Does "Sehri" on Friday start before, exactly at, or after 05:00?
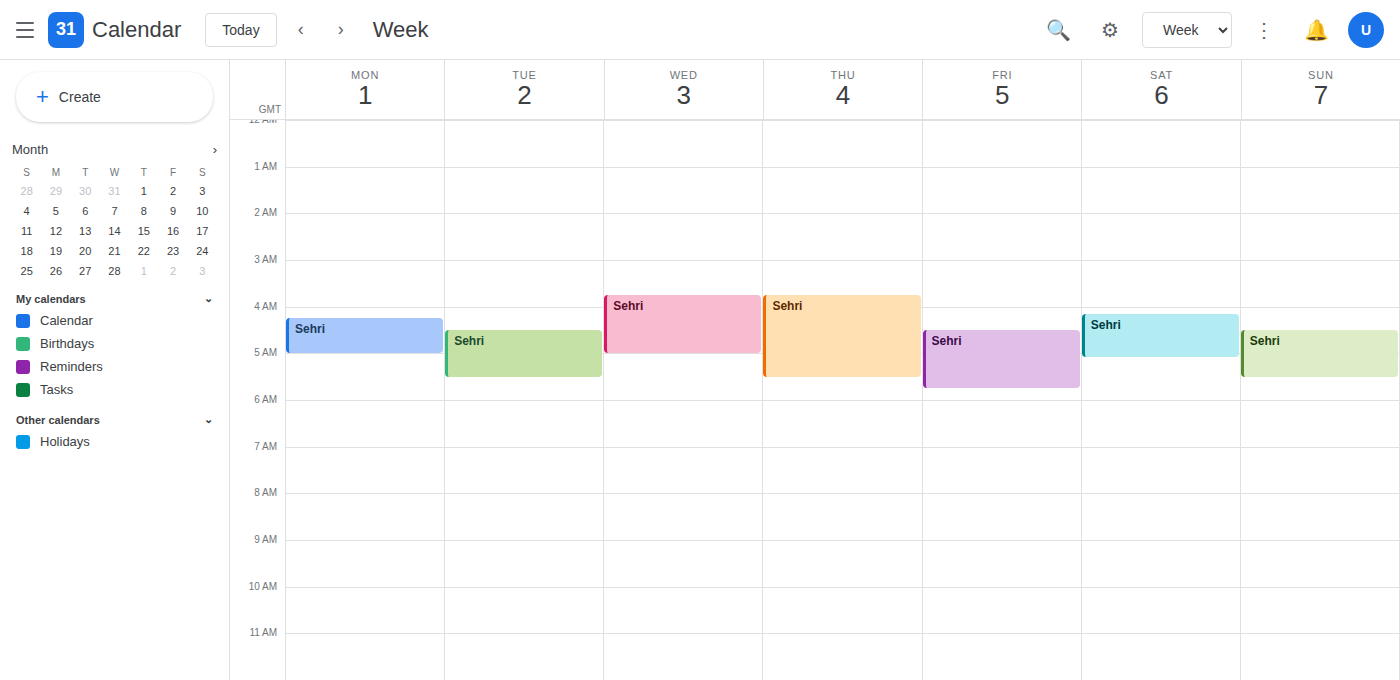
04:30 -- before 05:00, 30 minutes above the 05:00 line.